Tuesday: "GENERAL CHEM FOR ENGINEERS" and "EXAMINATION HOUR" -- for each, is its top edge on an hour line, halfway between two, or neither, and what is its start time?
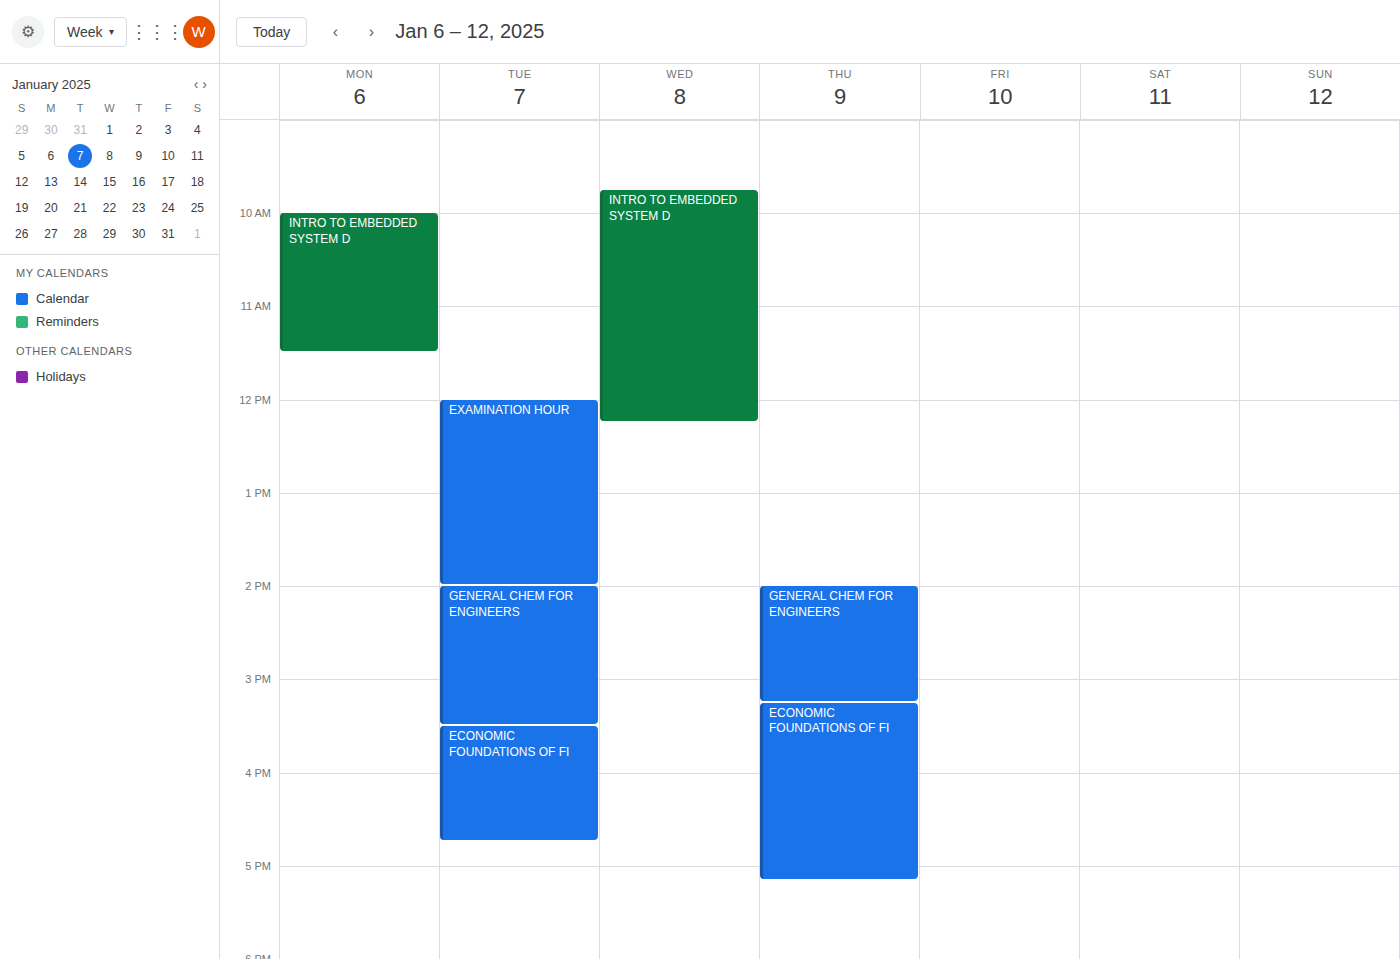
"GENERAL CHEM FOR ENGINEERS": 2:00 PM, exactly on the 2 PM line. "EXAMINATION HOUR": 12:00 PM, exactly on the 12 PM line.